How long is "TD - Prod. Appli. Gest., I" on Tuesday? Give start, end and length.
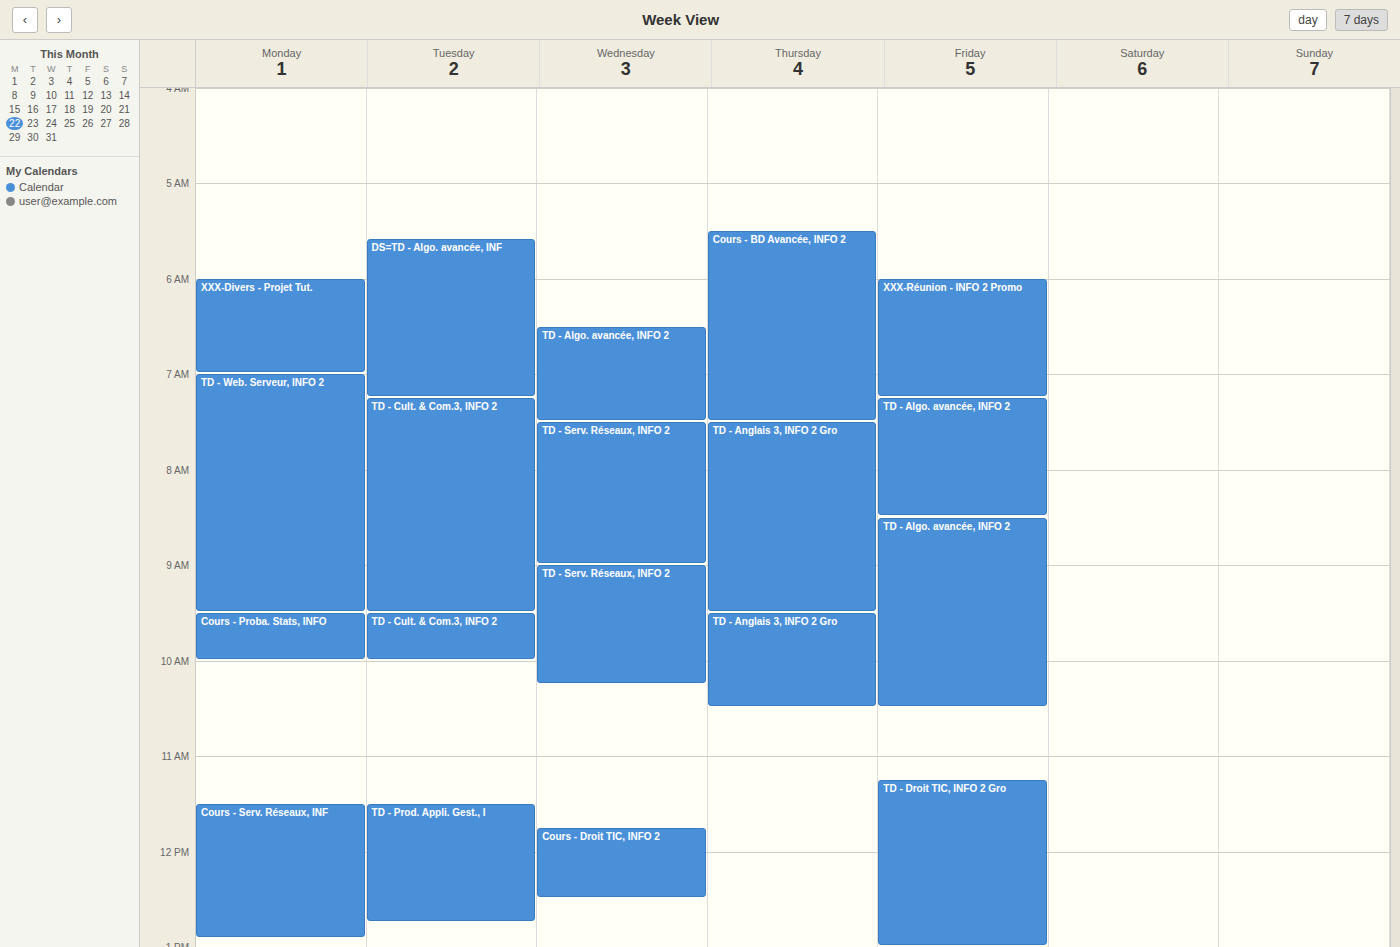
11:30 AM to 12:45 PM, 1 hour 15 minutes